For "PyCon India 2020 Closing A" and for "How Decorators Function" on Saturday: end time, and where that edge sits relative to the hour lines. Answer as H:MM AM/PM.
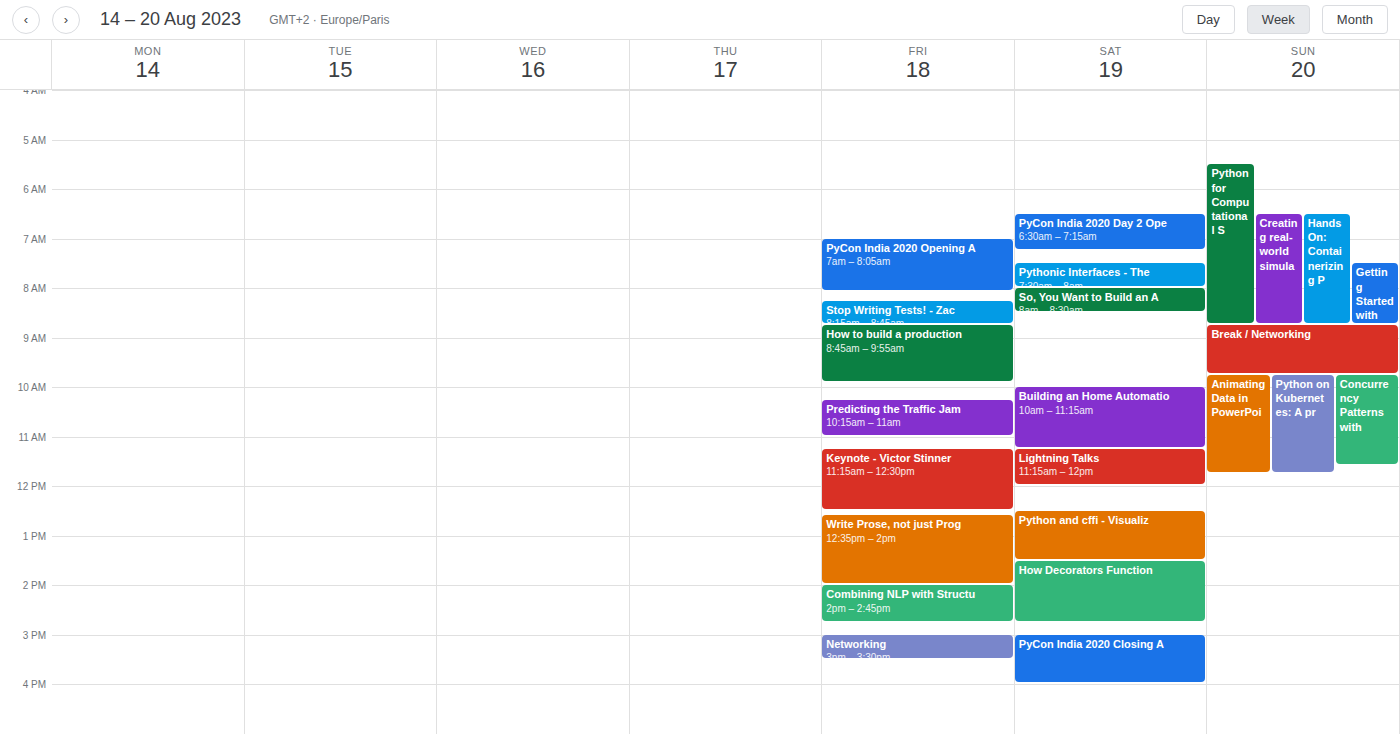
"PyCon India 2020 Closing A": 4:00 PM, exactly on the 4 PM line. "How Decorators Function": 2:45 PM, neither: three quarters of the way from the 2 PM line to the 3 PM line.